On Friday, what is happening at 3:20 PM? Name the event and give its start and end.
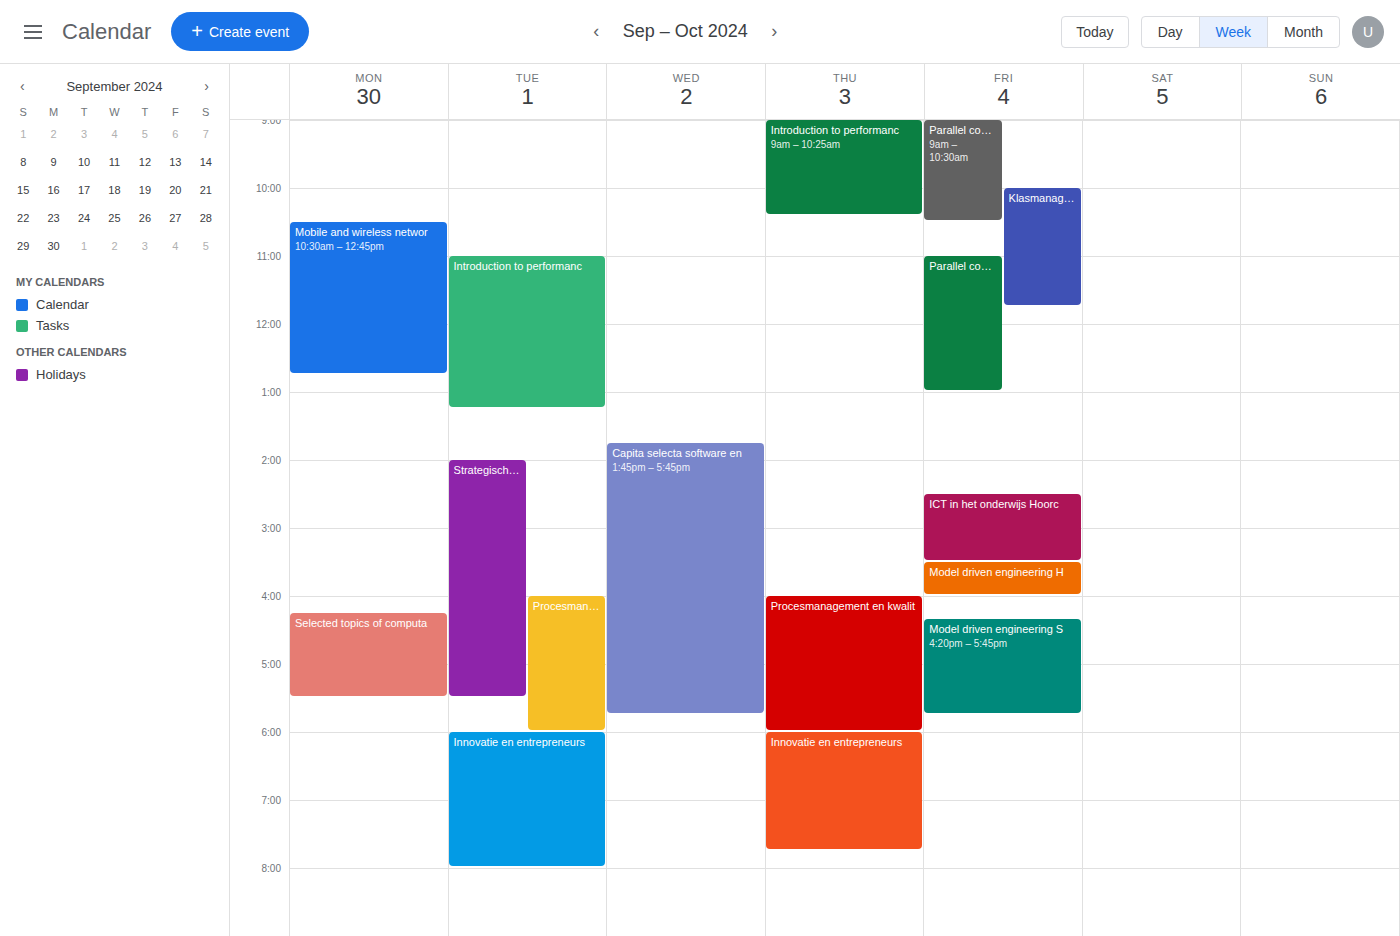
"ICT in het onderwijs Hoorc", 2:30 PM to 3:30 PM